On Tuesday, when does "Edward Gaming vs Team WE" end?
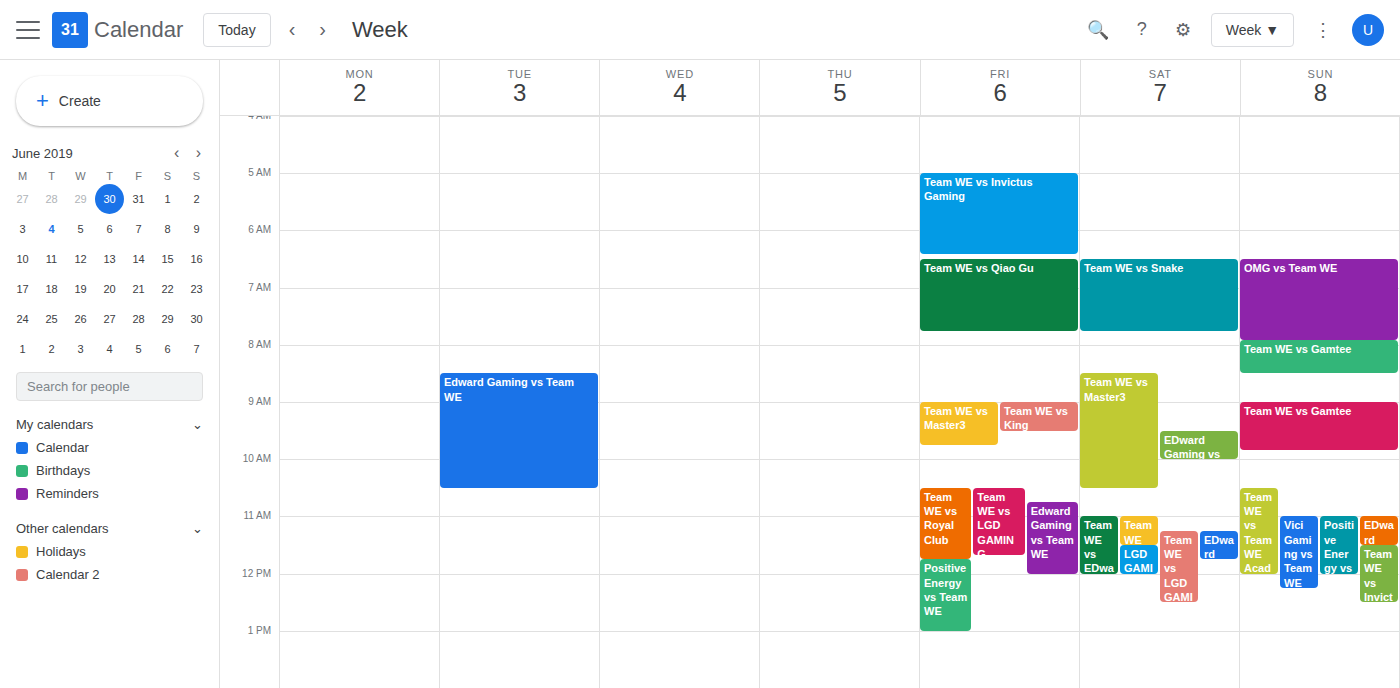
10:30 AM